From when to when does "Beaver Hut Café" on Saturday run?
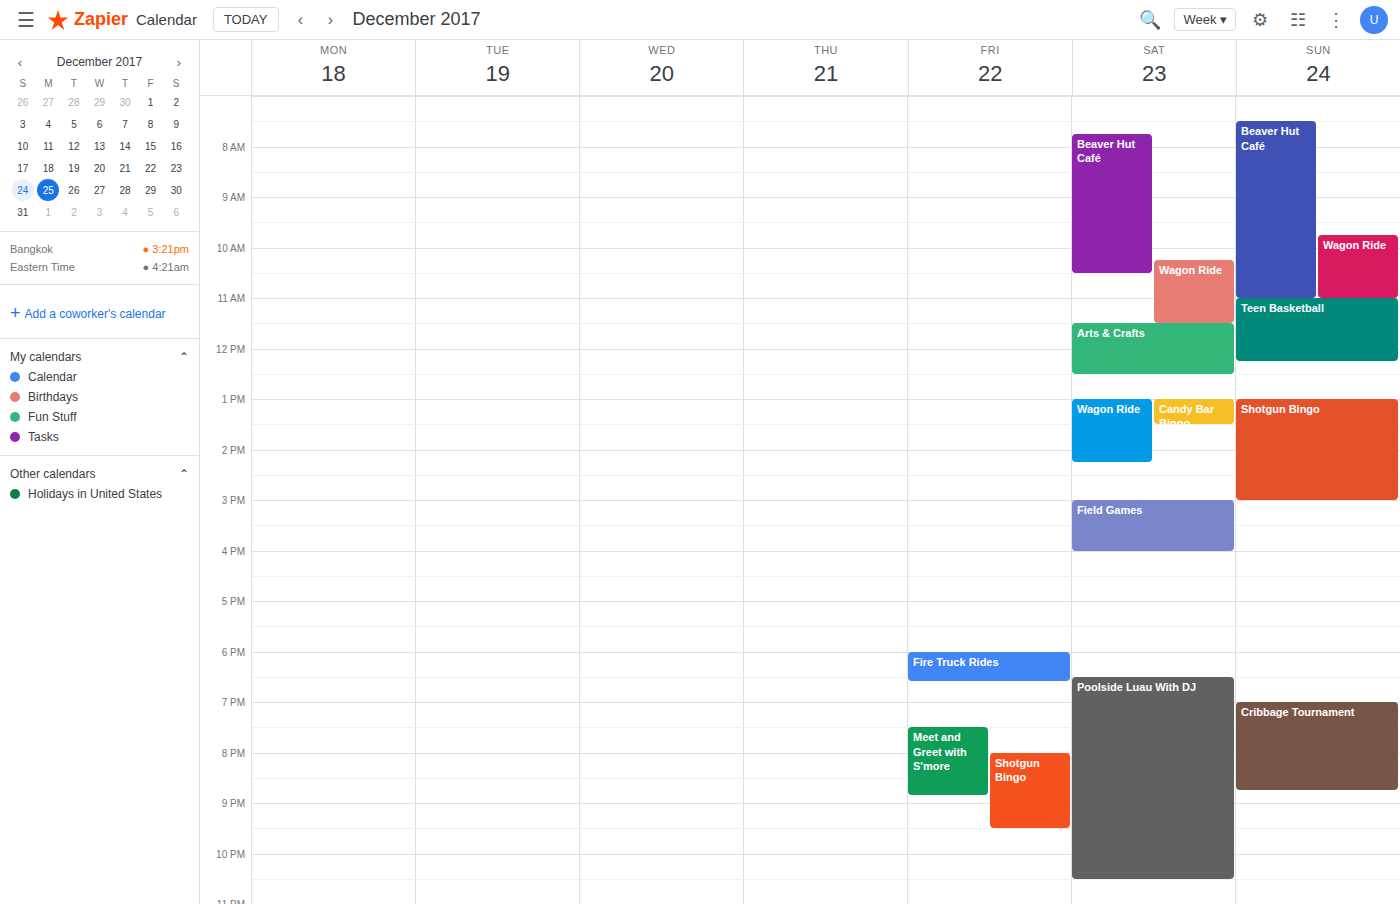
7:45 AM to 10:30 AM